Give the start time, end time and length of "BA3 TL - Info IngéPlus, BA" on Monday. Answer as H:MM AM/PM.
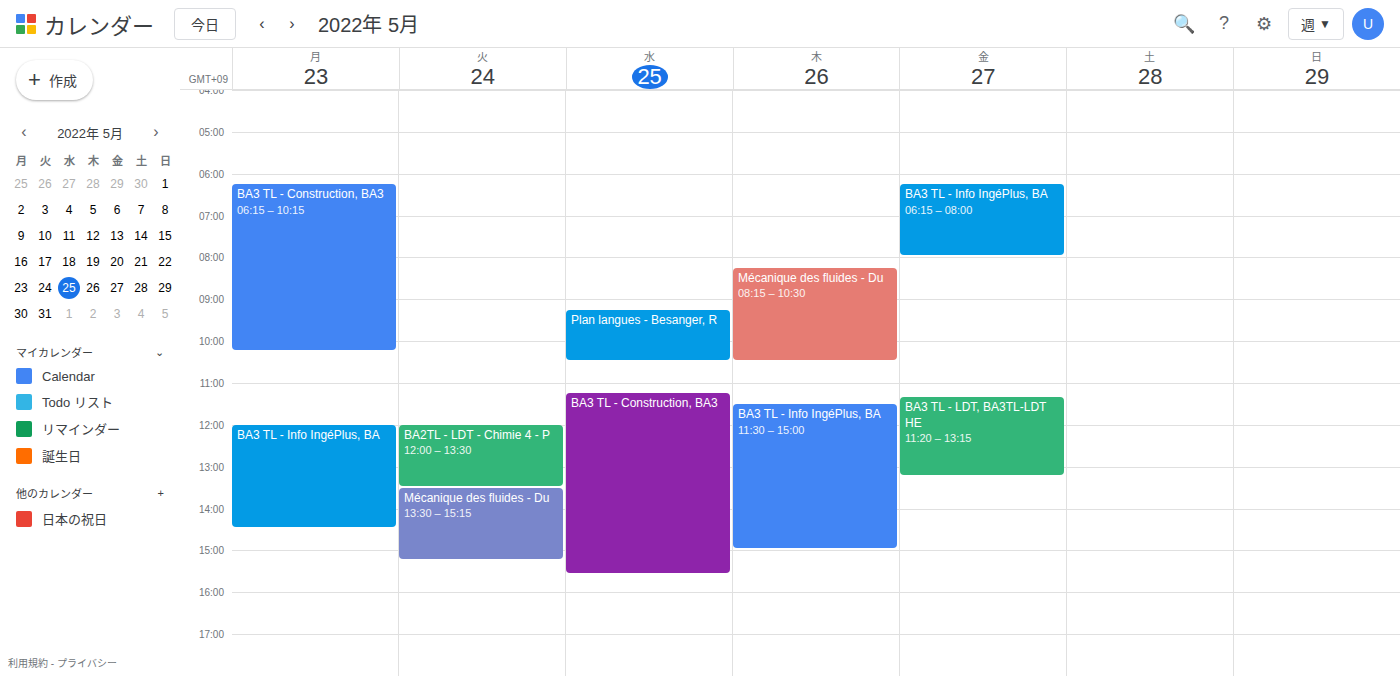
12:00 PM to 2:30 PM, 2 hours 30 minutes